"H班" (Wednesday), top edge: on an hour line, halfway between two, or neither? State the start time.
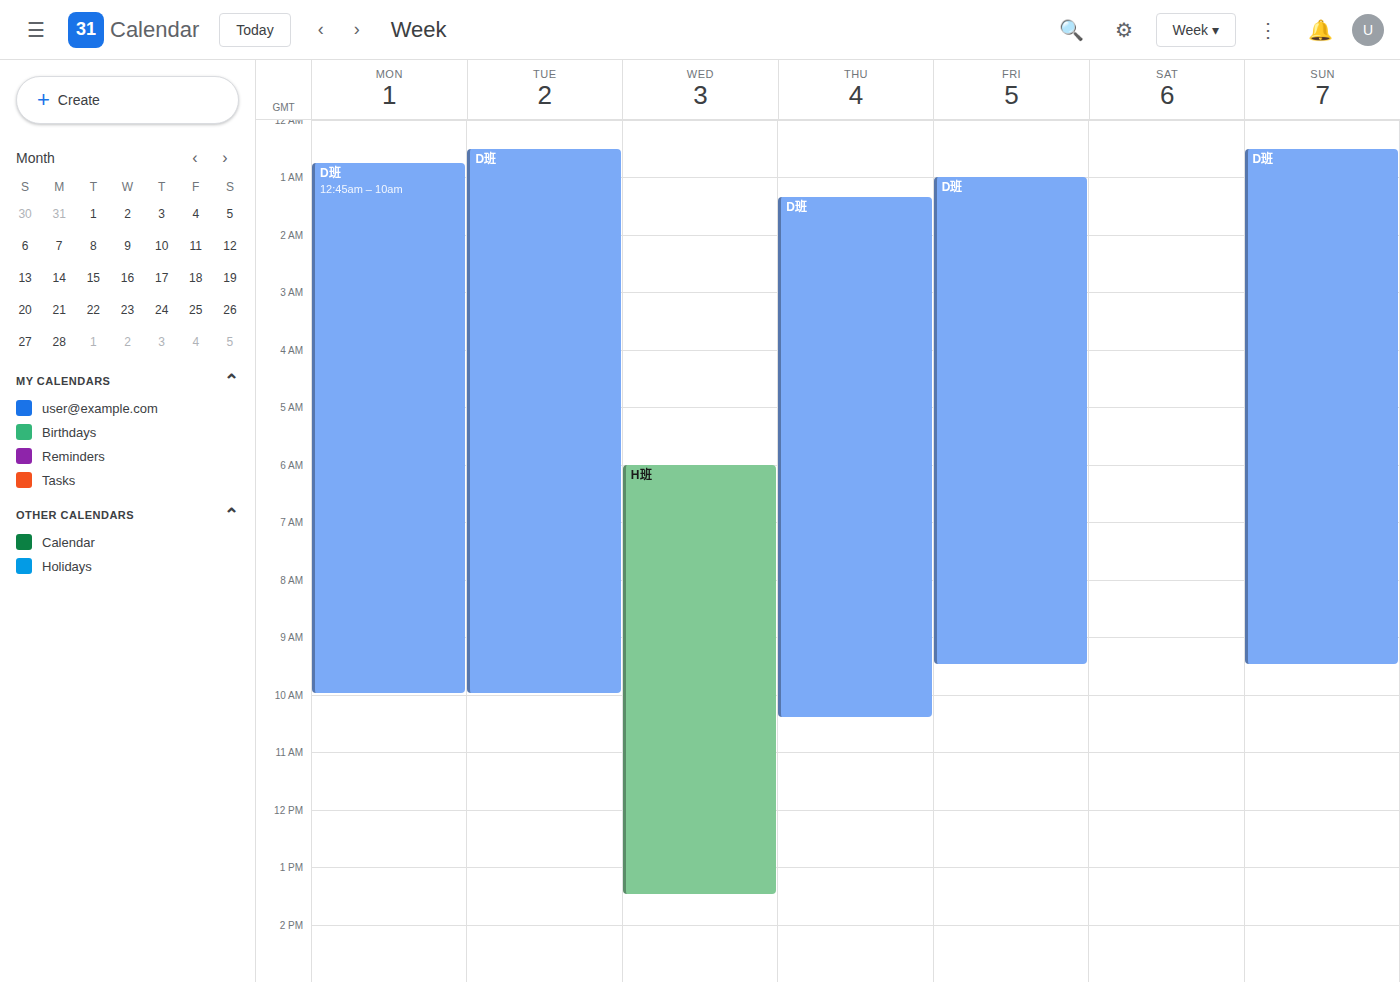
6:00 AM -- exactly on the 6 AM line.